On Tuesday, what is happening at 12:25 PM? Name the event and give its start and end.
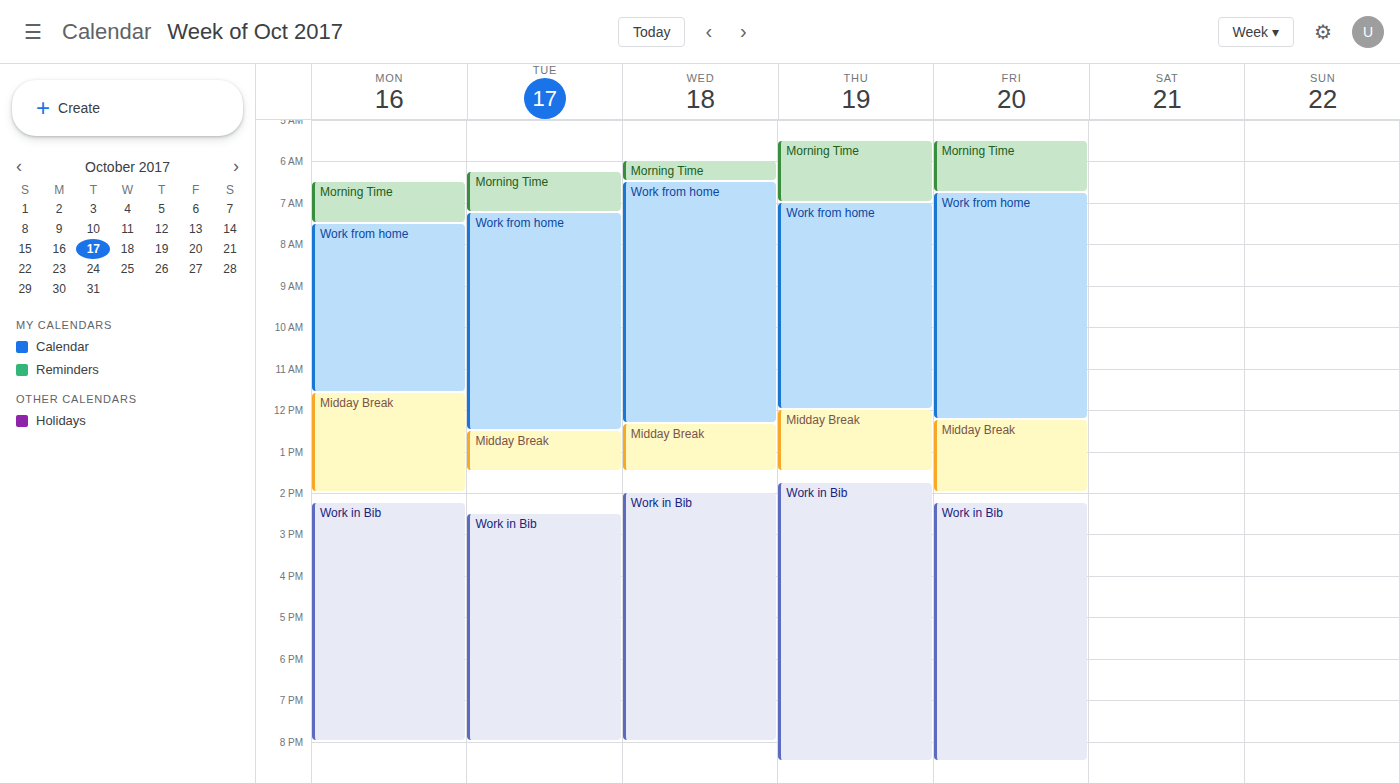
"Work from home", 7:15 AM to 12:30 PM